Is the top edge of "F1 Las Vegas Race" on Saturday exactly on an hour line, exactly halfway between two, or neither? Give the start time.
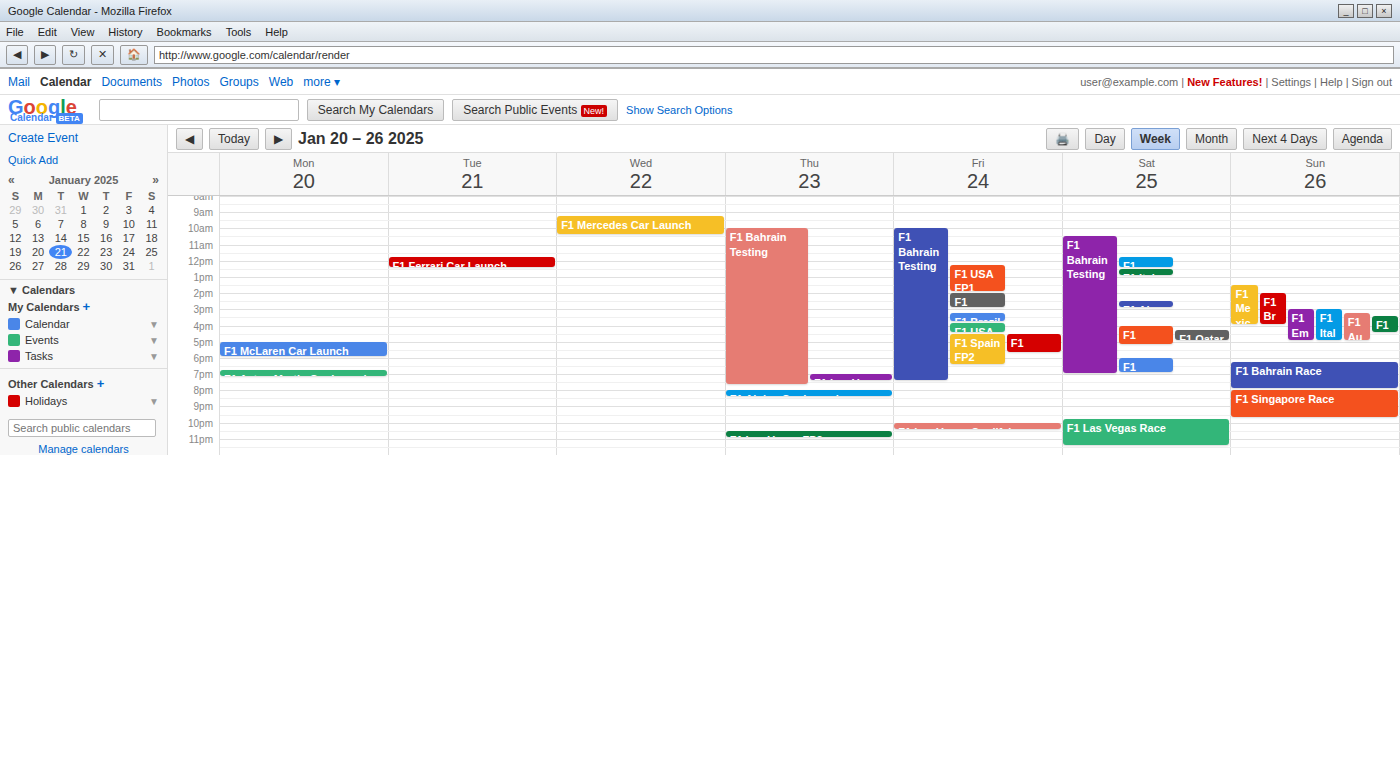
9:45 PM -- neither: three quarters of the way from the 9 PM line to the 10 PM line.